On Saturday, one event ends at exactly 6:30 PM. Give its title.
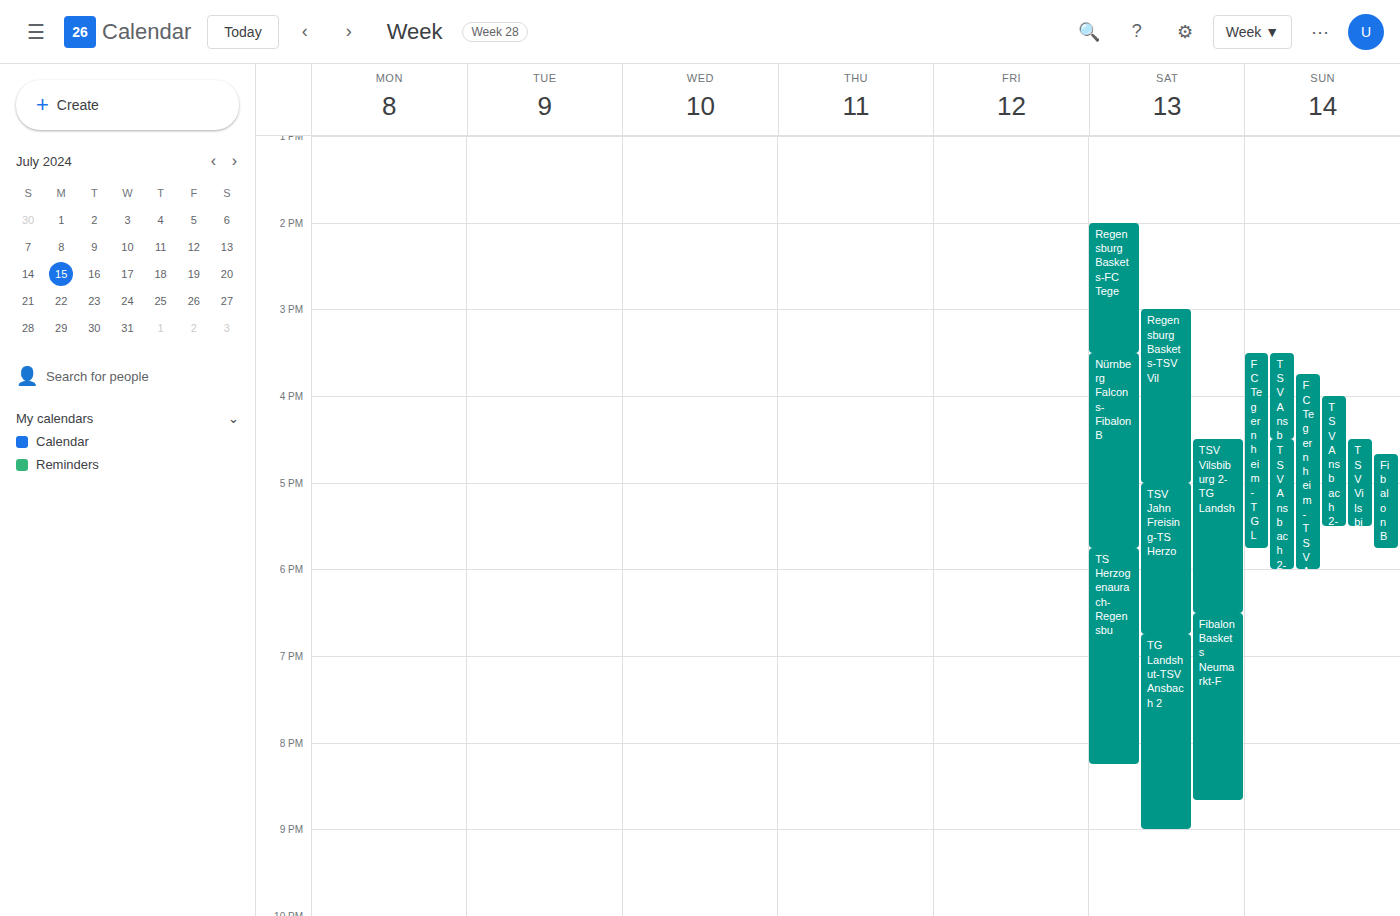
"TSV Vilsbiburg 2-TG Landsh"